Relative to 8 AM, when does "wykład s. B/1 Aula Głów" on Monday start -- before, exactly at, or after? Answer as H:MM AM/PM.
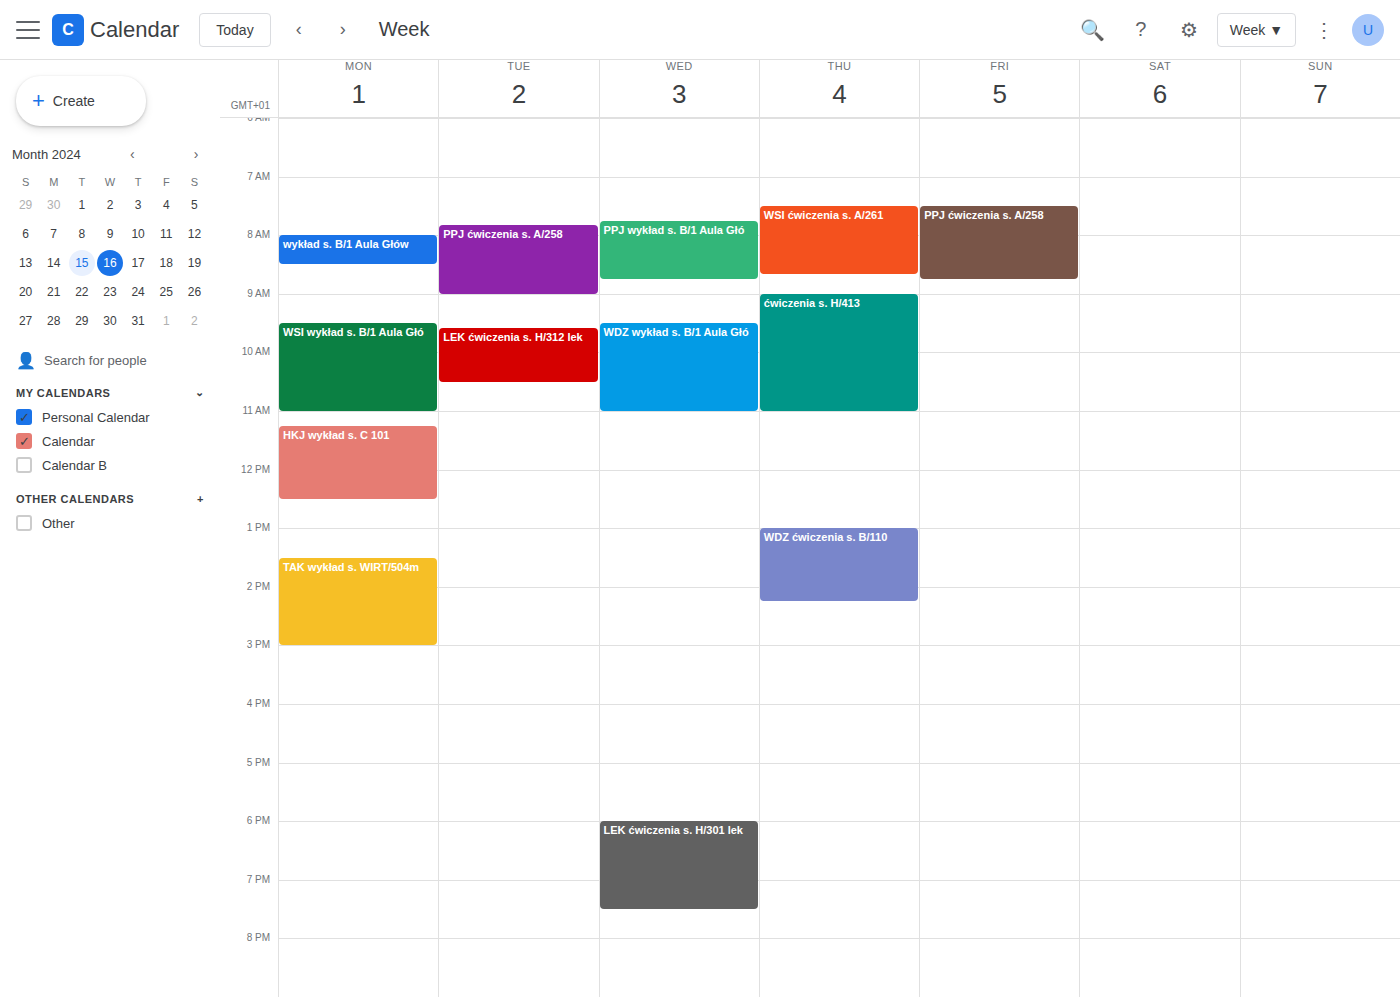
8:00 AM -- exactly at 8 AM, on the 8 AM line.